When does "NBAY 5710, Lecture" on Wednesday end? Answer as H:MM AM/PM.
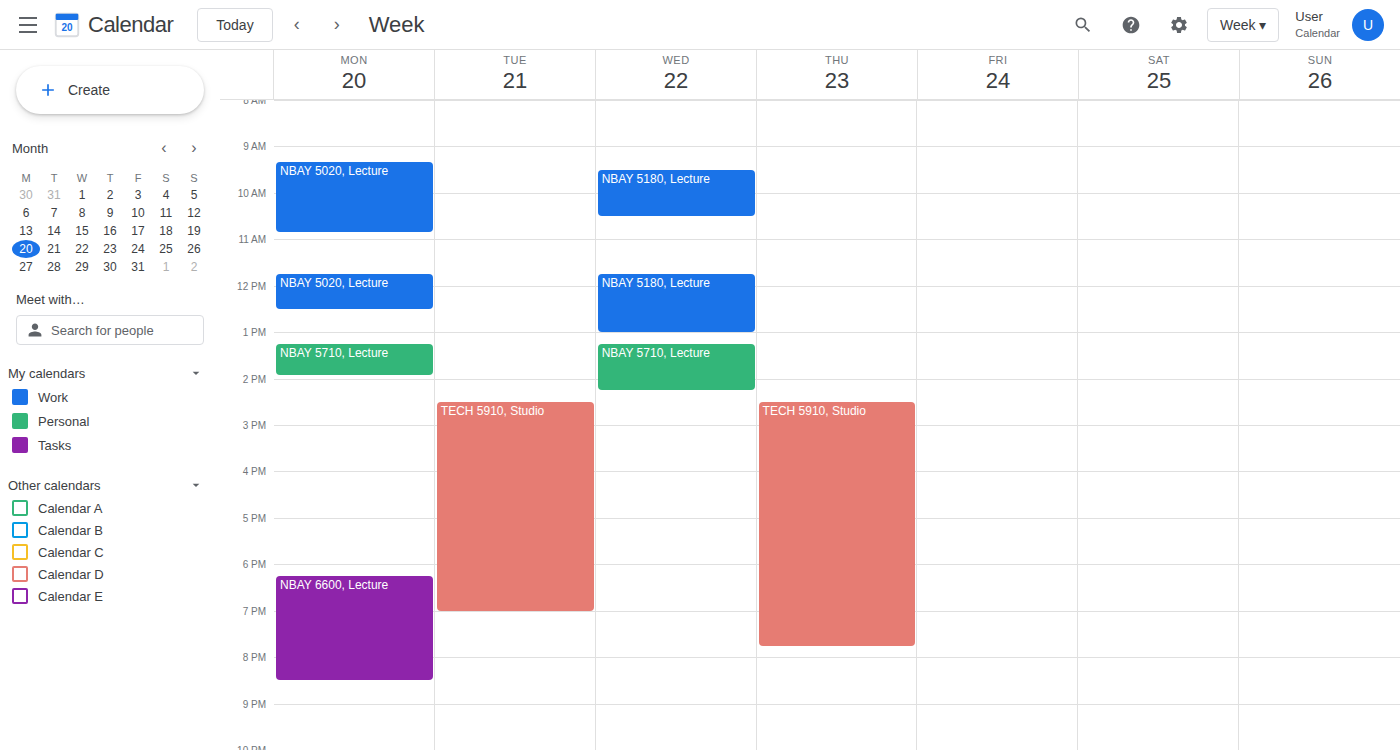
2:15 PM